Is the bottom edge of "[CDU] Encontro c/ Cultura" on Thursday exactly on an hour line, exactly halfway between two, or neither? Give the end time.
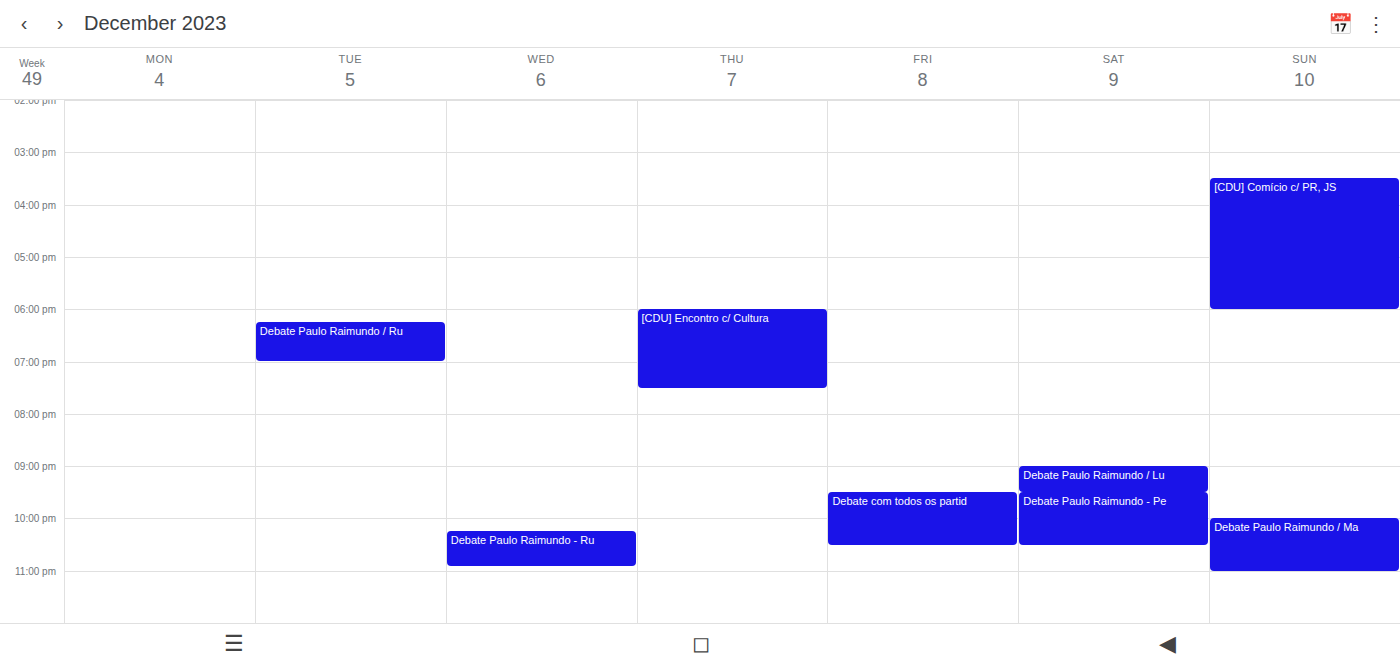
7:30 PM -- halfway between the 7 PM and 8 PM lines.